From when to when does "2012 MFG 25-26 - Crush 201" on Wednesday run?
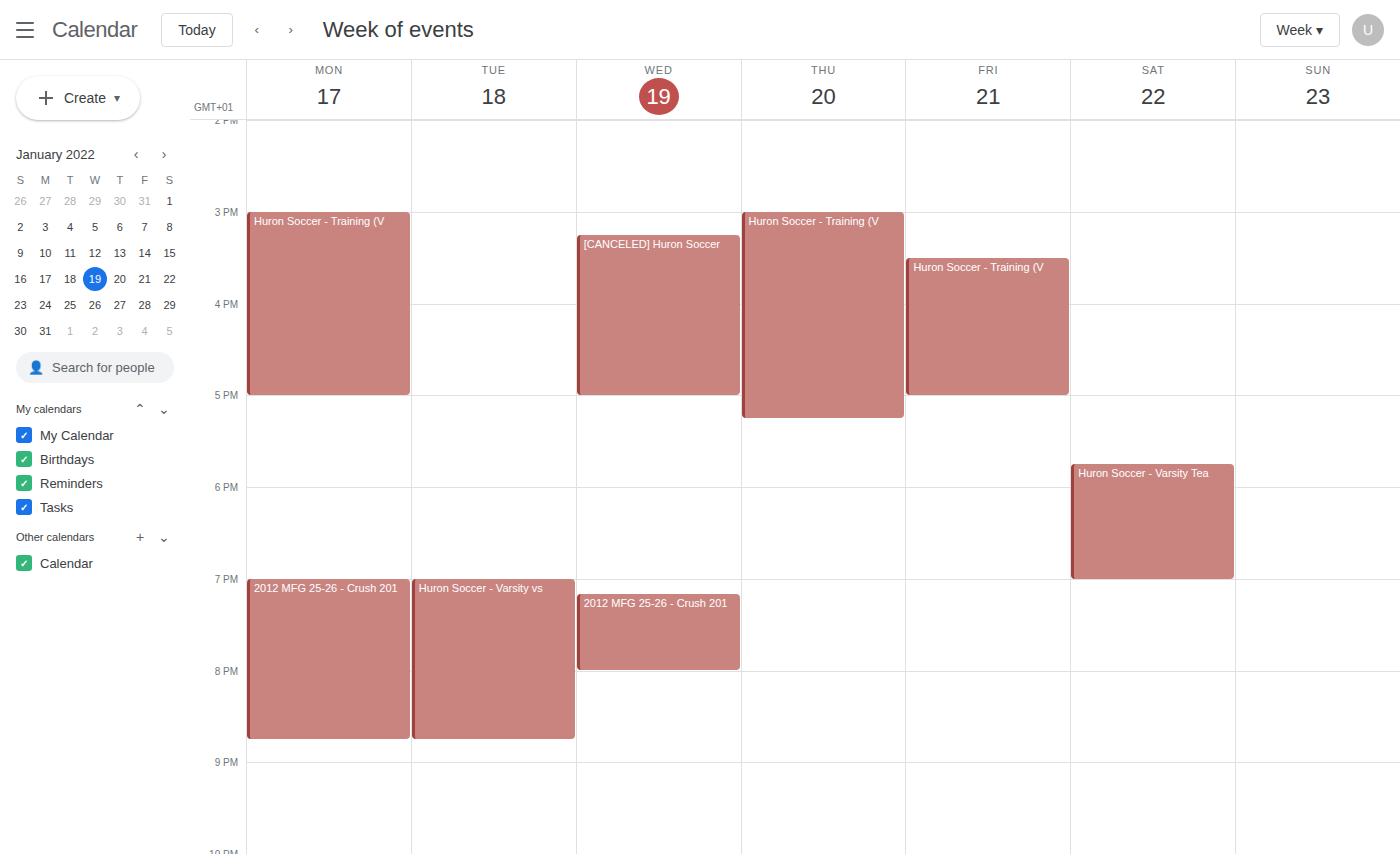
7:10 PM to 8:00 PM